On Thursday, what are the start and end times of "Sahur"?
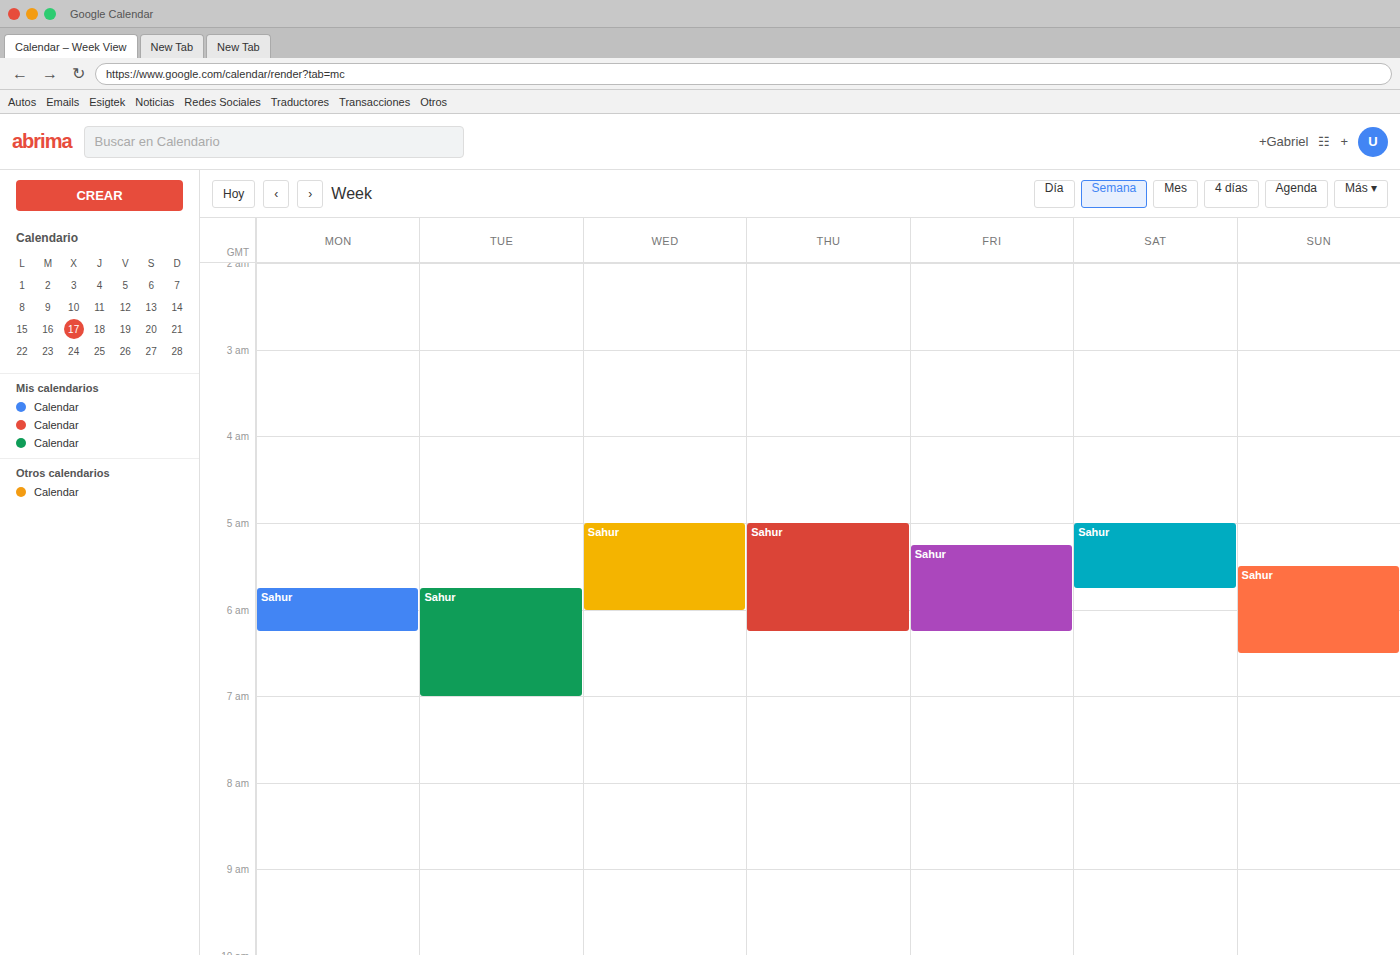
5:00 AM to 6:15 AM